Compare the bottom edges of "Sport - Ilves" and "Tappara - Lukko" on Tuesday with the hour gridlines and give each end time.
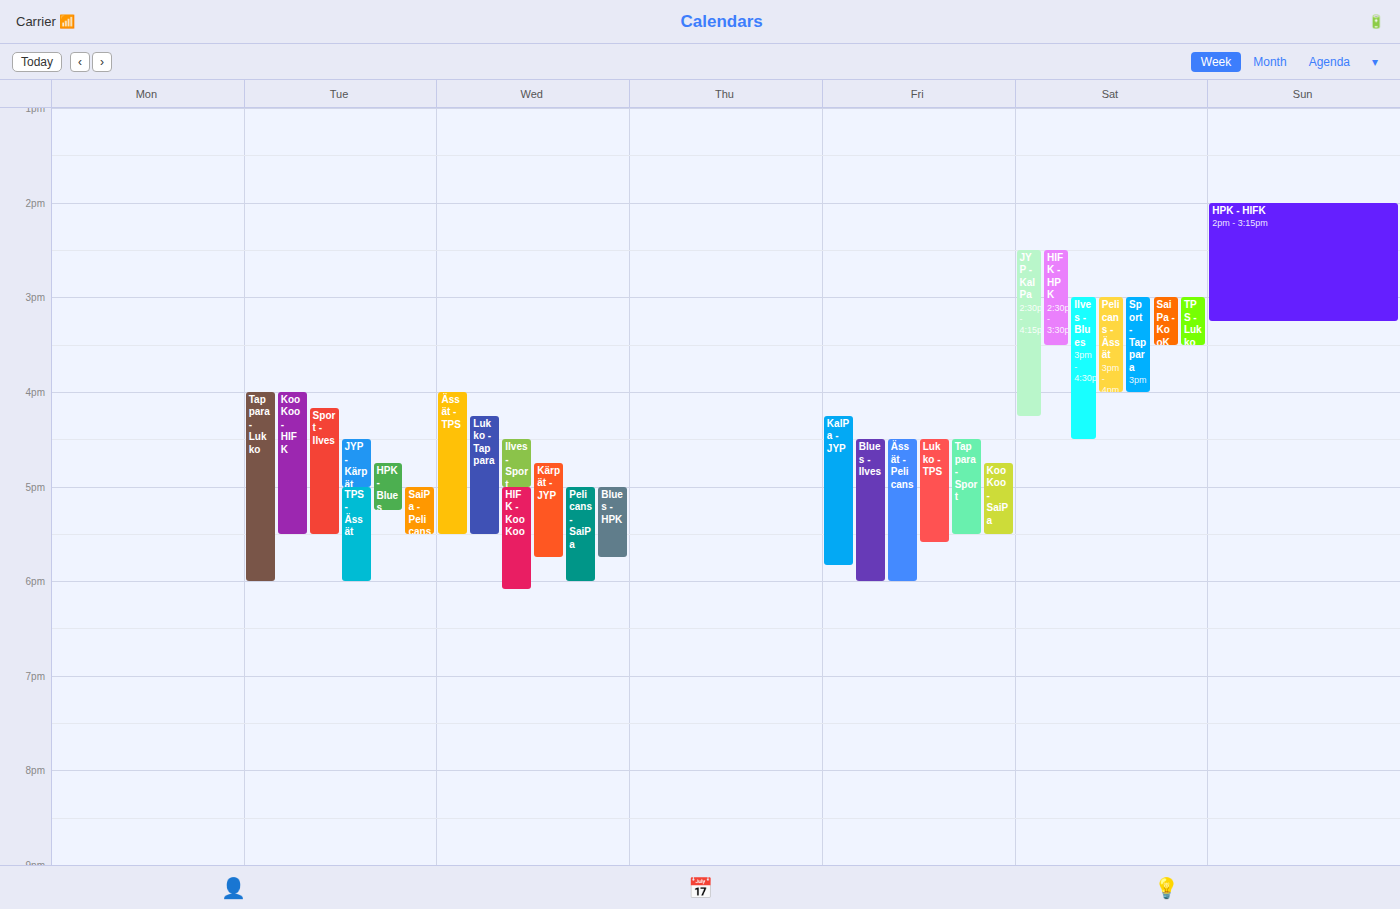
"Sport - Ilves": 5:30 PM, halfway between the 5 PM and 6 PM lines. "Tappara - Lukko": 6:00 PM, exactly on the 6 PM line.